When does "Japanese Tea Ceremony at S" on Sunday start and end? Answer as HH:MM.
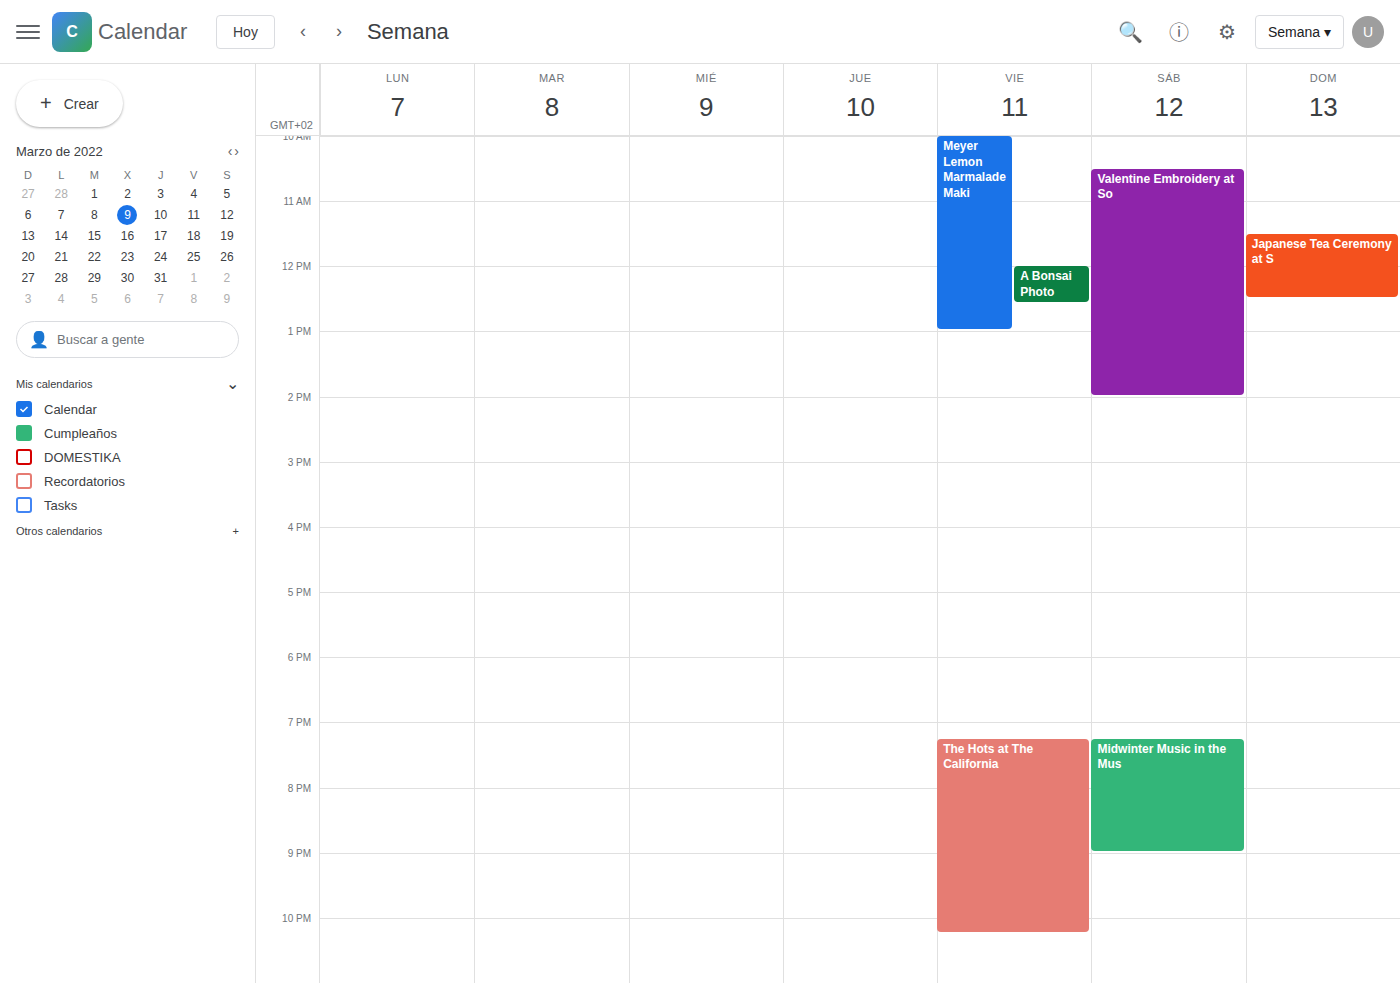
11:30 to 12:30